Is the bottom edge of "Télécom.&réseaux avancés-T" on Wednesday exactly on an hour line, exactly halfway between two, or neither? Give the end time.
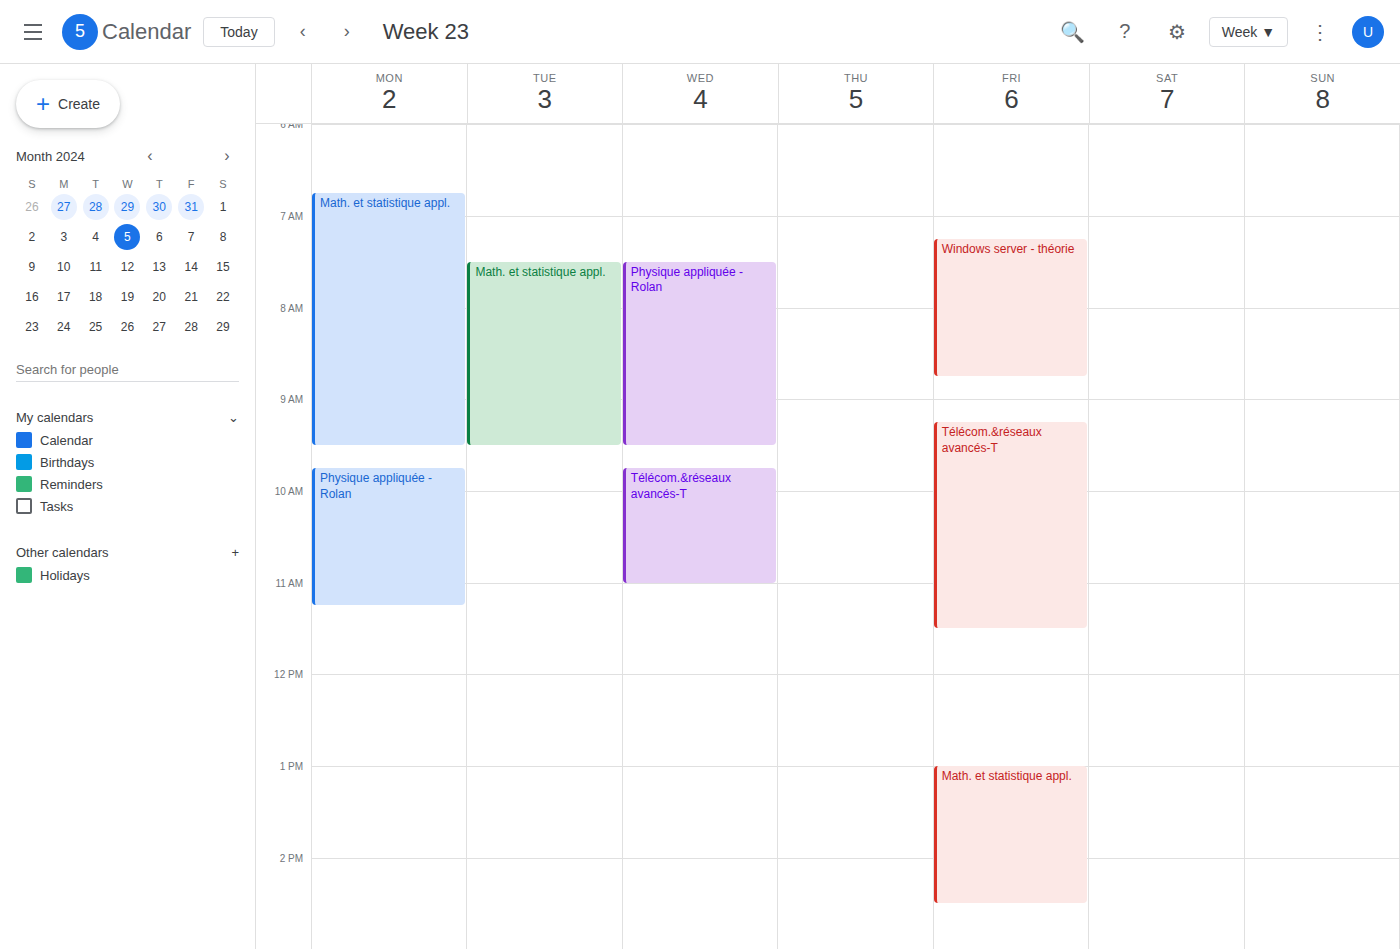
11:00 AM -- exactly on the 11 AM line.